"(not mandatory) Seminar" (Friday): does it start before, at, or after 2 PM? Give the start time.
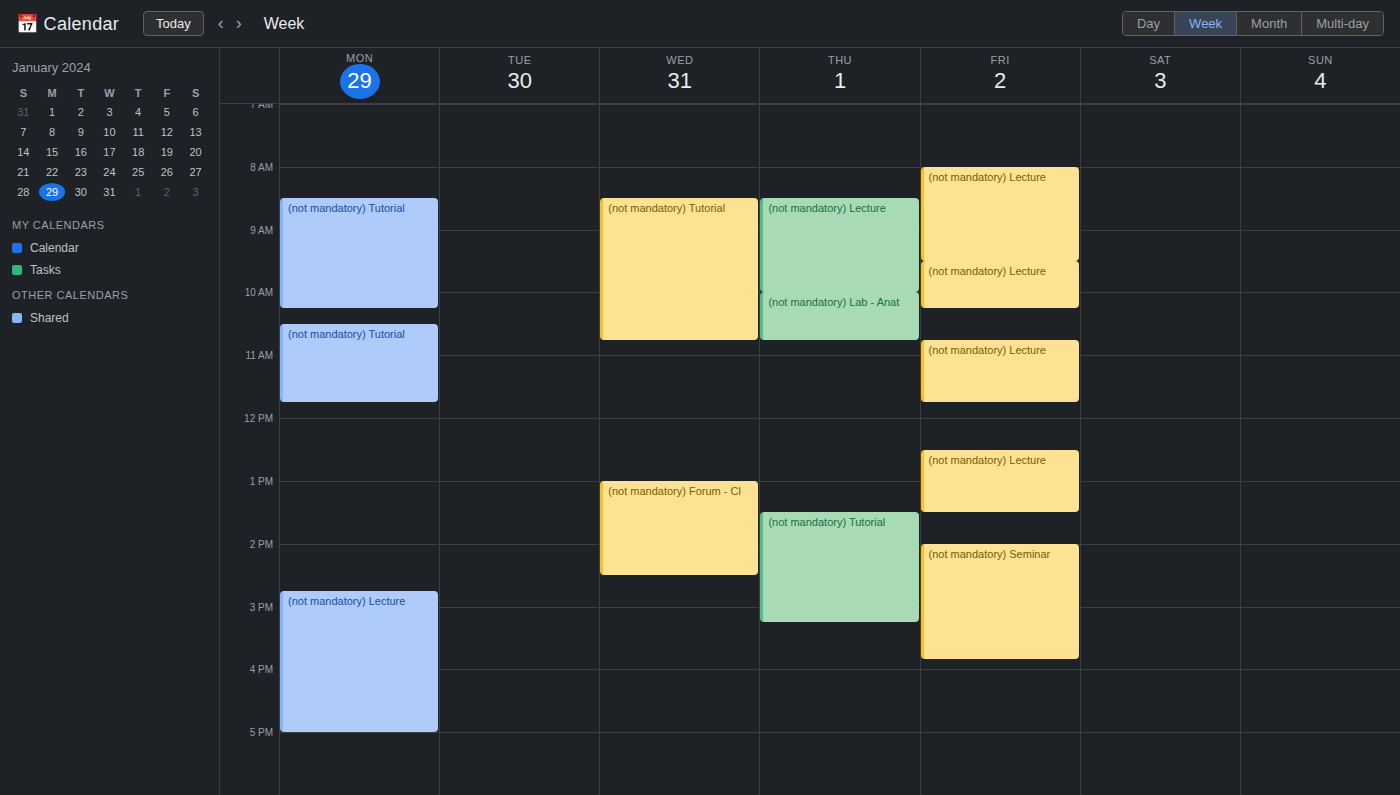
2:00 PM -- exactly at 2 PM, on the 2 PM line.